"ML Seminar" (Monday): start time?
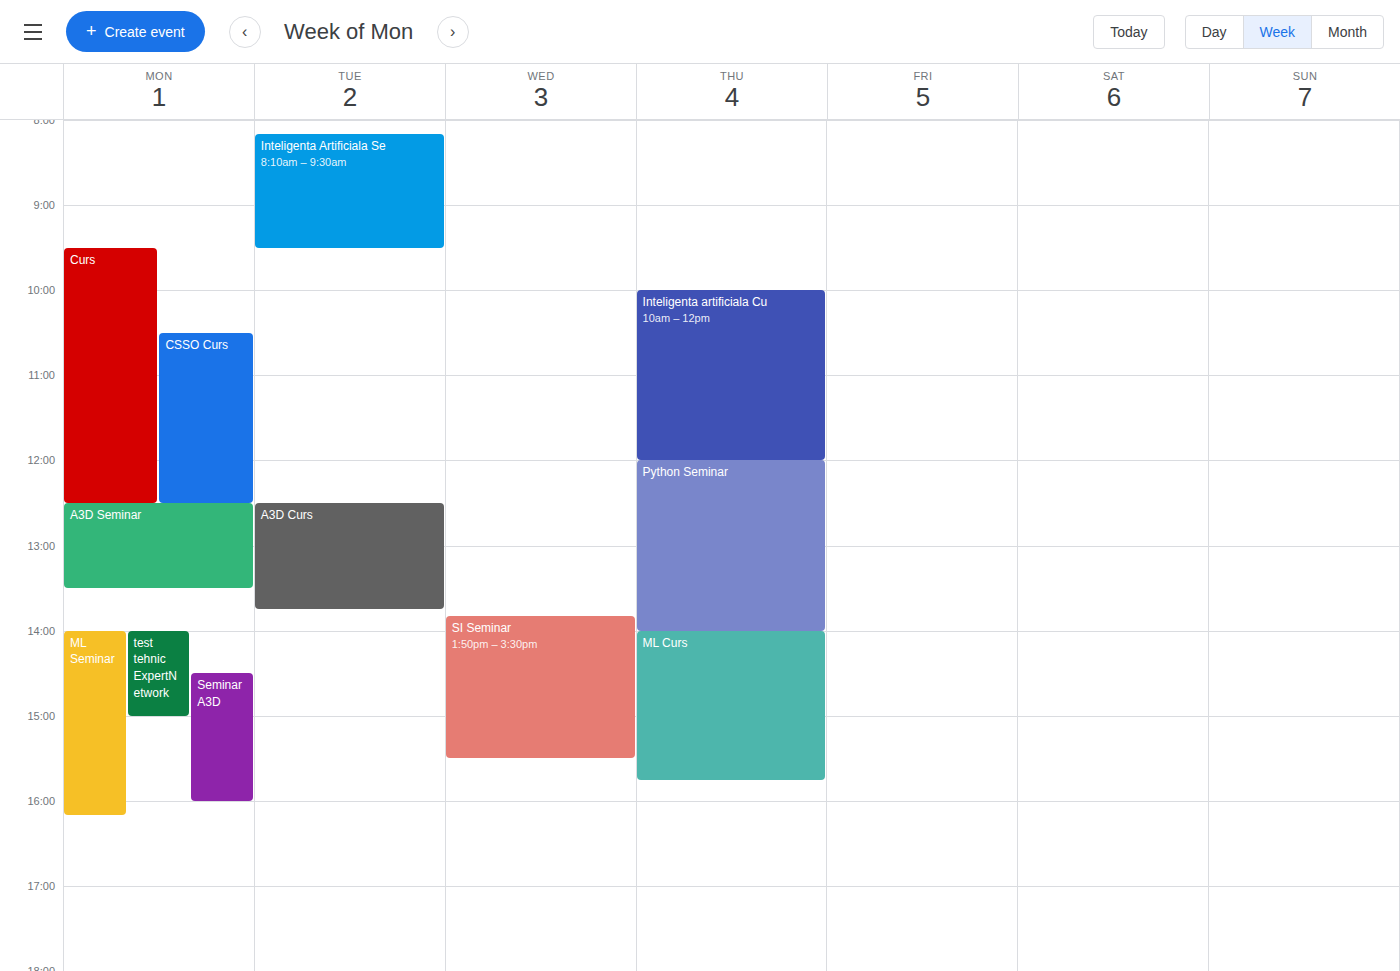
2:00 PM